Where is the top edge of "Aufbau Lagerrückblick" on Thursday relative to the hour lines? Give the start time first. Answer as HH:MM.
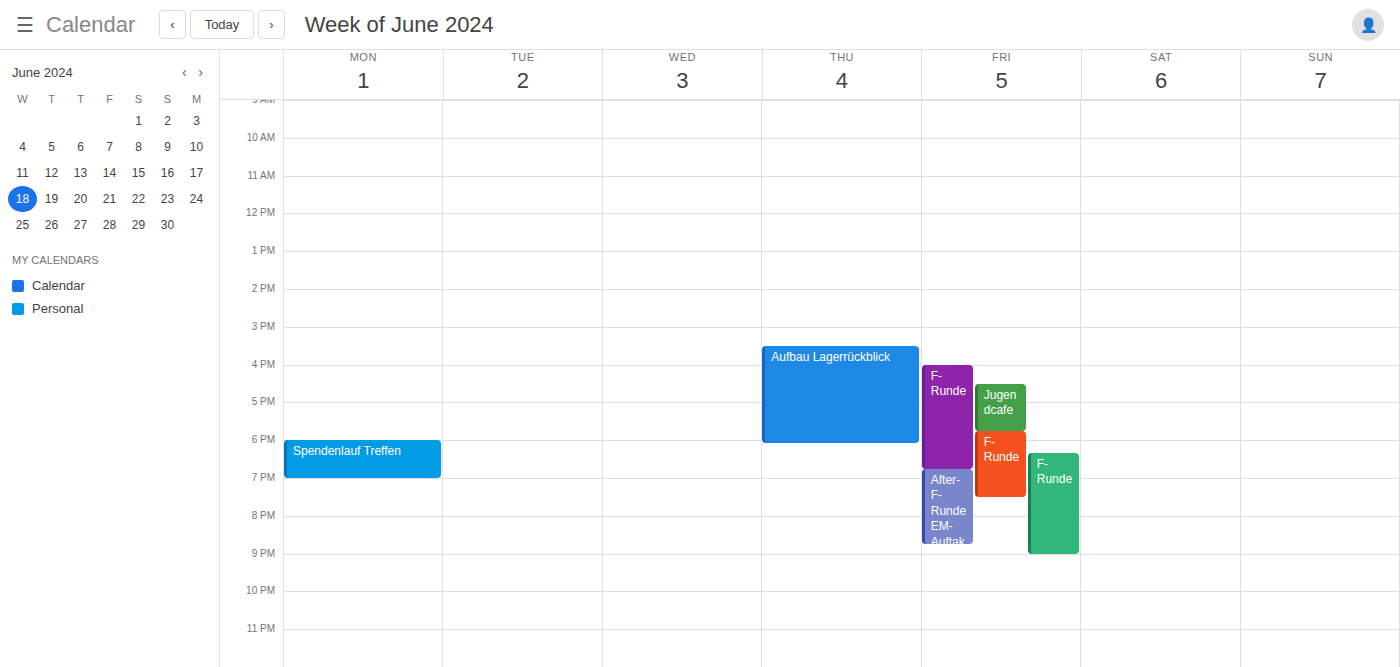
15:30 -- halfway between the 15:00 and 16:00 lines.